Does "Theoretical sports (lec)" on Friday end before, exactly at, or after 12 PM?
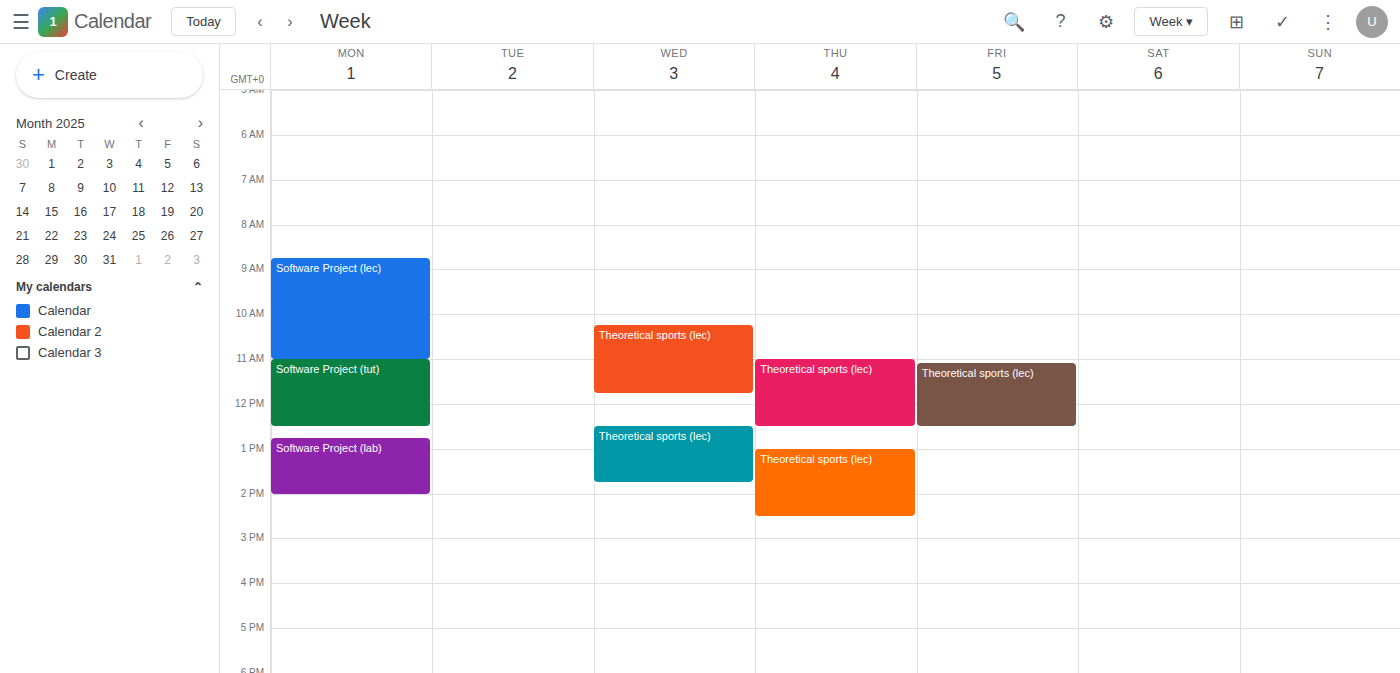
12:30 PM -- after 12 PM, 30 minutes below the 12 PM line.